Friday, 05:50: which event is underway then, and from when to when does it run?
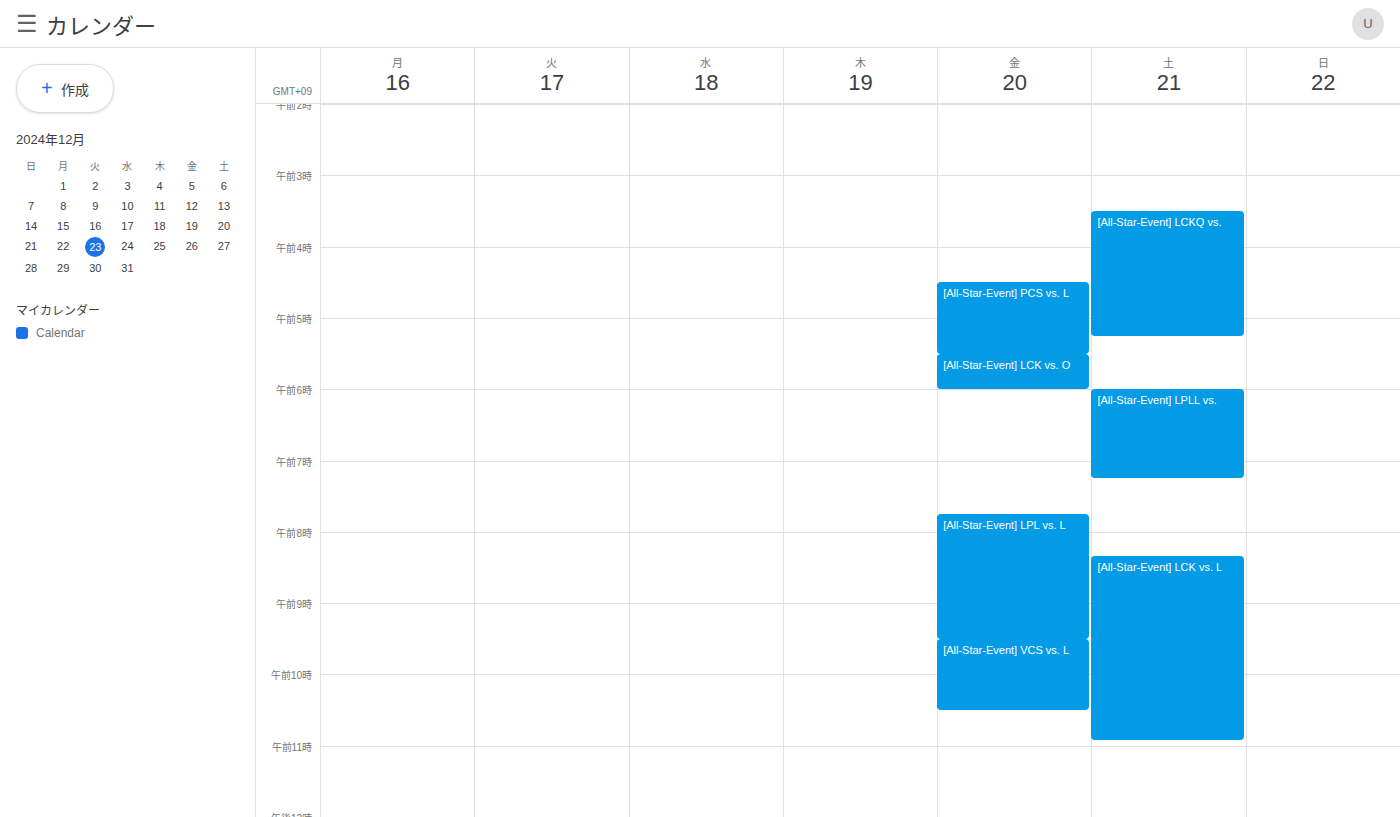
"[All-Star-Event] LCK vs. O", 05:30 to 06:00